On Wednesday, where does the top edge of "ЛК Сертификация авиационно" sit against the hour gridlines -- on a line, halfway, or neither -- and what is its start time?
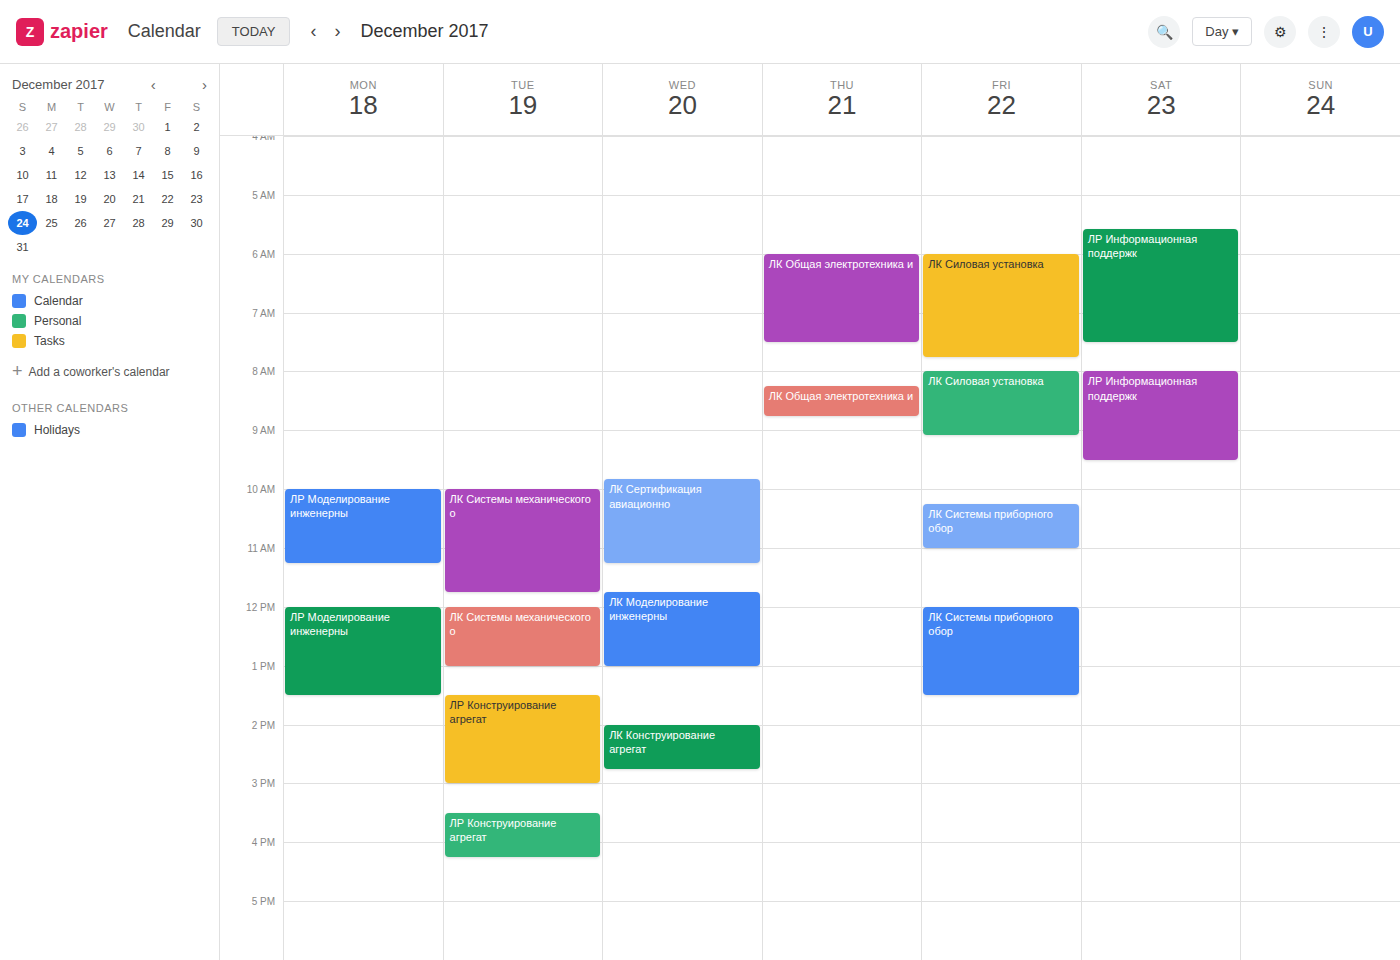
9:50 AM -- neither: 50 minutes below the 9 AM line and 10 minutes above the 10 AM line.